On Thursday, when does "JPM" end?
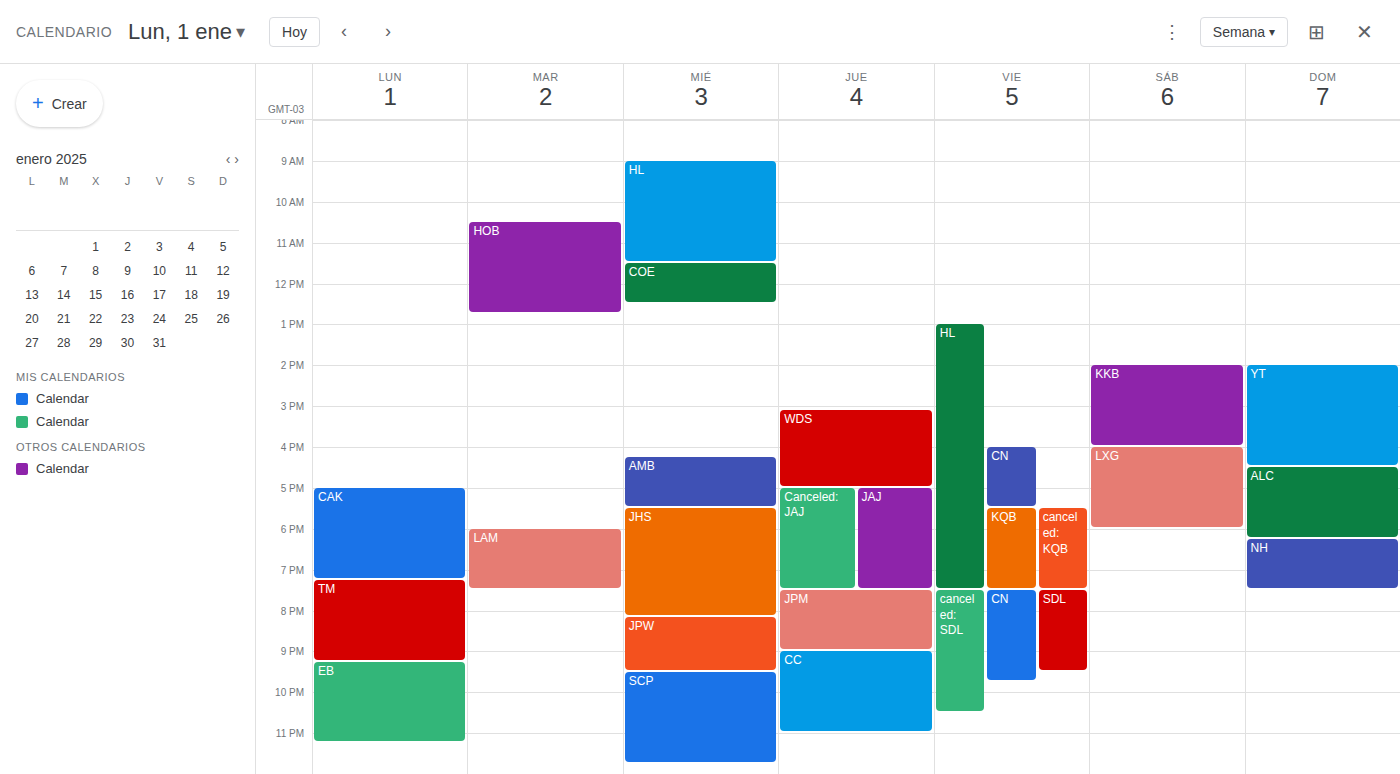
9:00 PM